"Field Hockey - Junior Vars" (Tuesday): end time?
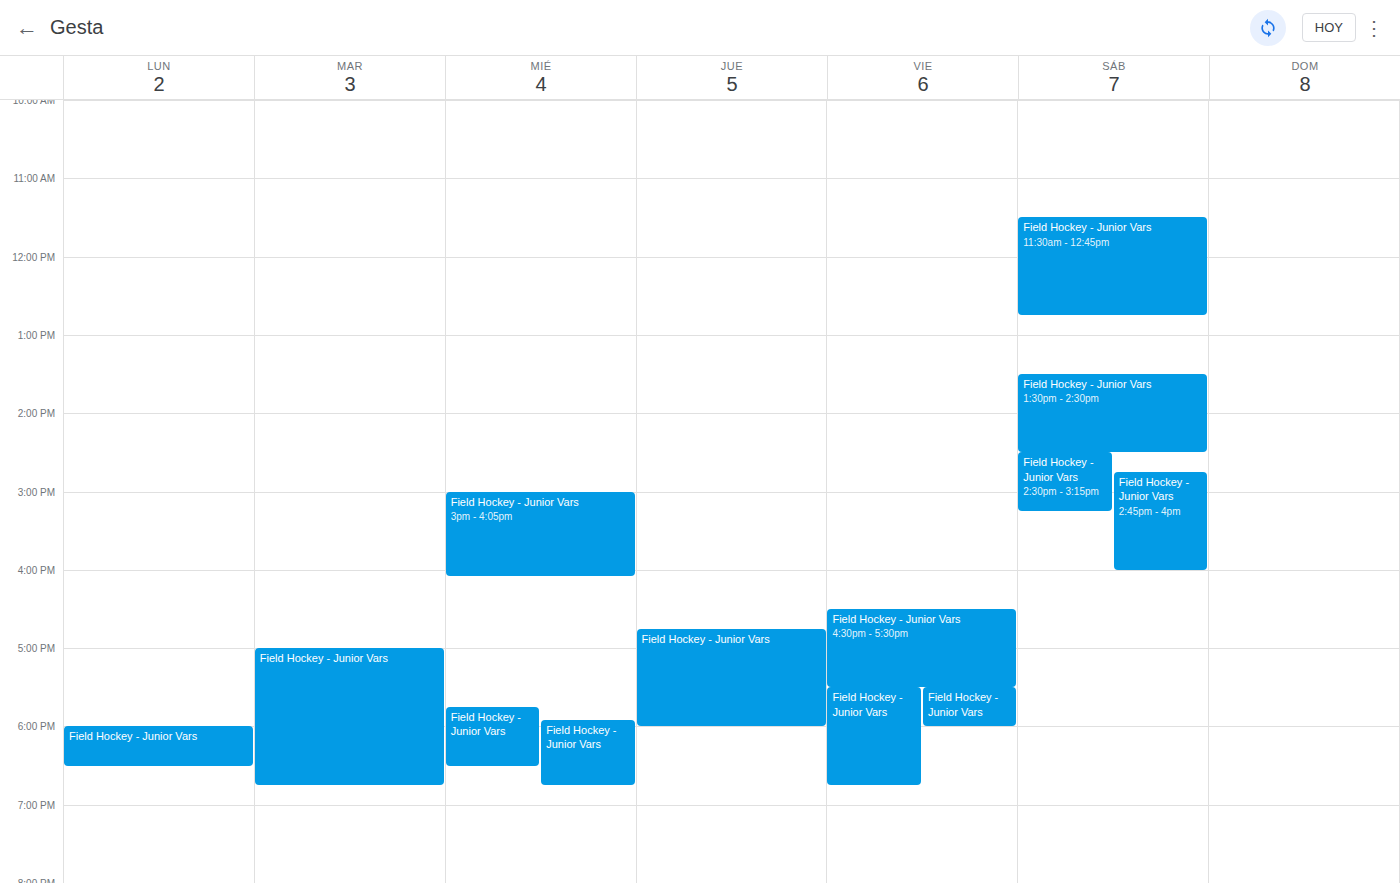
6:45 PM